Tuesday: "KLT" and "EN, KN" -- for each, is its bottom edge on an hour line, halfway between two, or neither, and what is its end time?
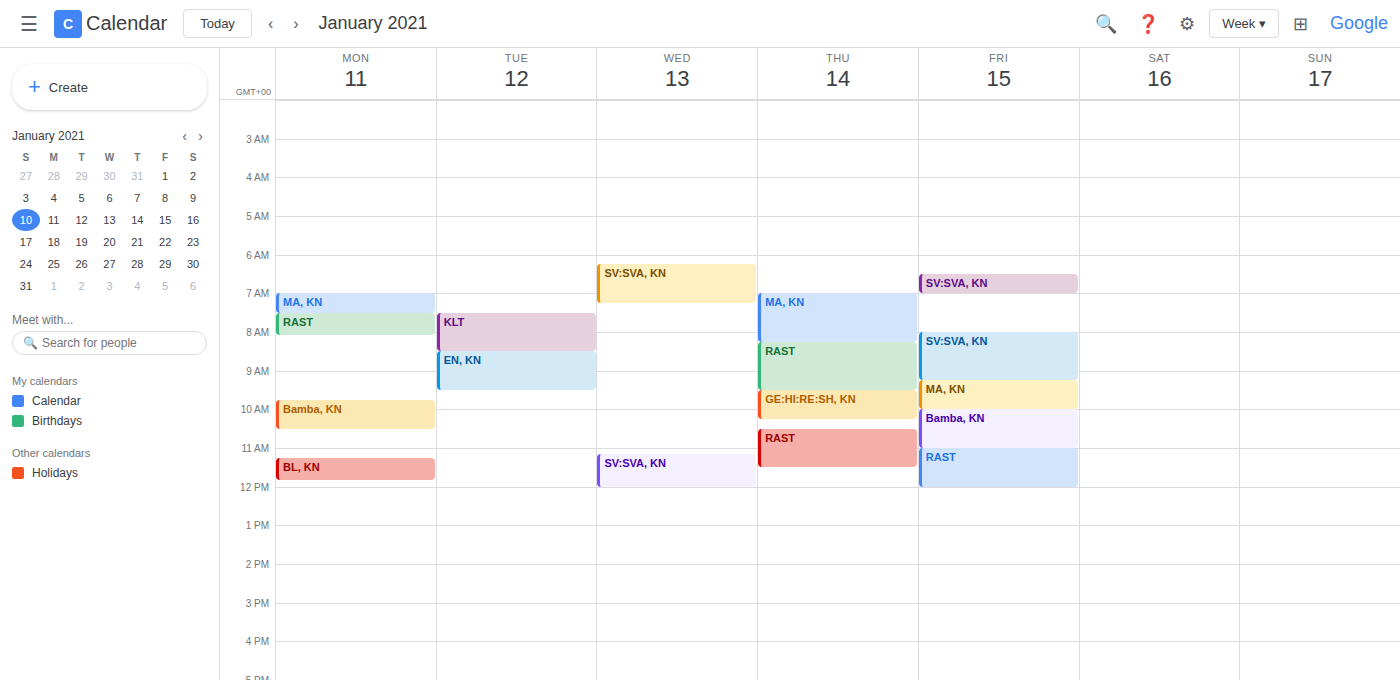
"KLT": 8:30 AM, halfway between the 8 AM and 9 AM lines. "EN, KN": 9:30 AM, halfway between the 9 AM and 10 AM lines.